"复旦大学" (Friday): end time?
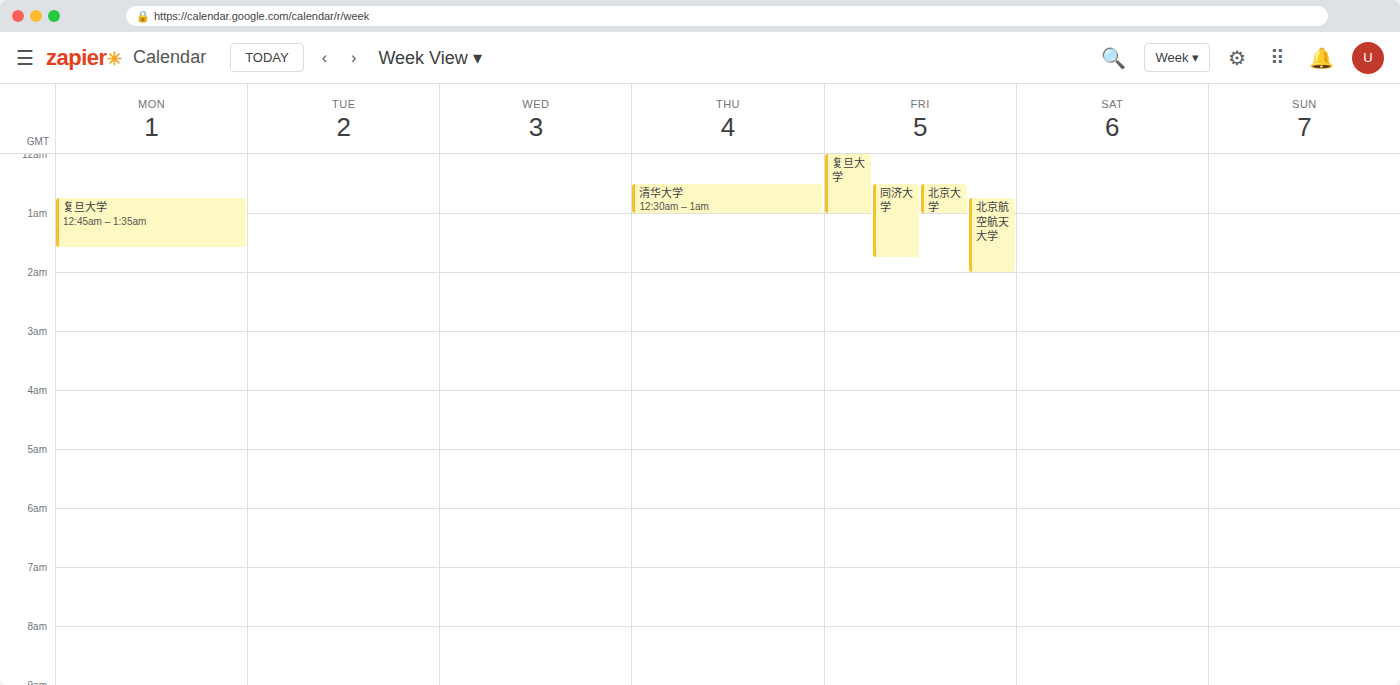
1:00 AM